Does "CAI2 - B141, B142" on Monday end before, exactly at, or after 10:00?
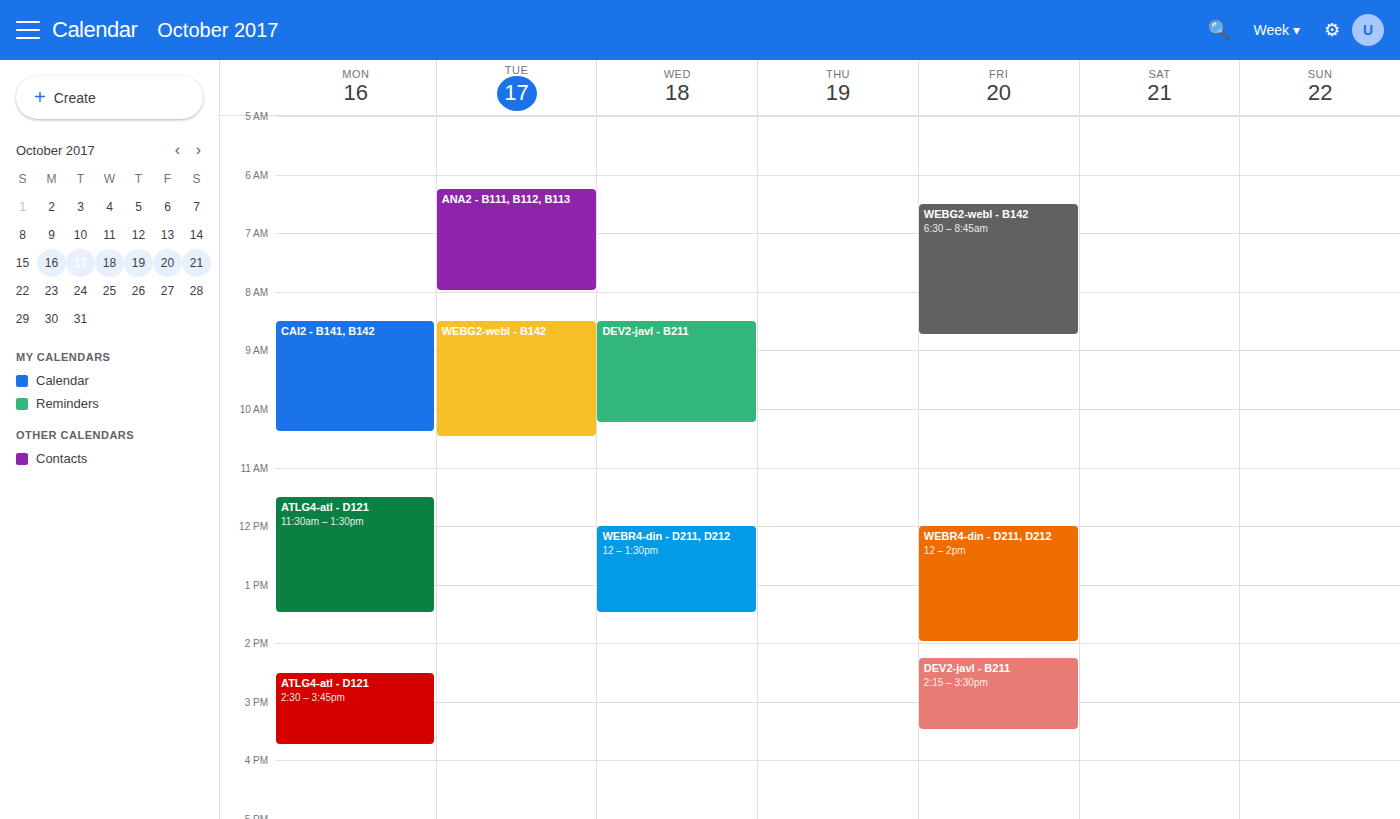
10:25 -- after 10:00, 25 minutes below the 10:00 line.